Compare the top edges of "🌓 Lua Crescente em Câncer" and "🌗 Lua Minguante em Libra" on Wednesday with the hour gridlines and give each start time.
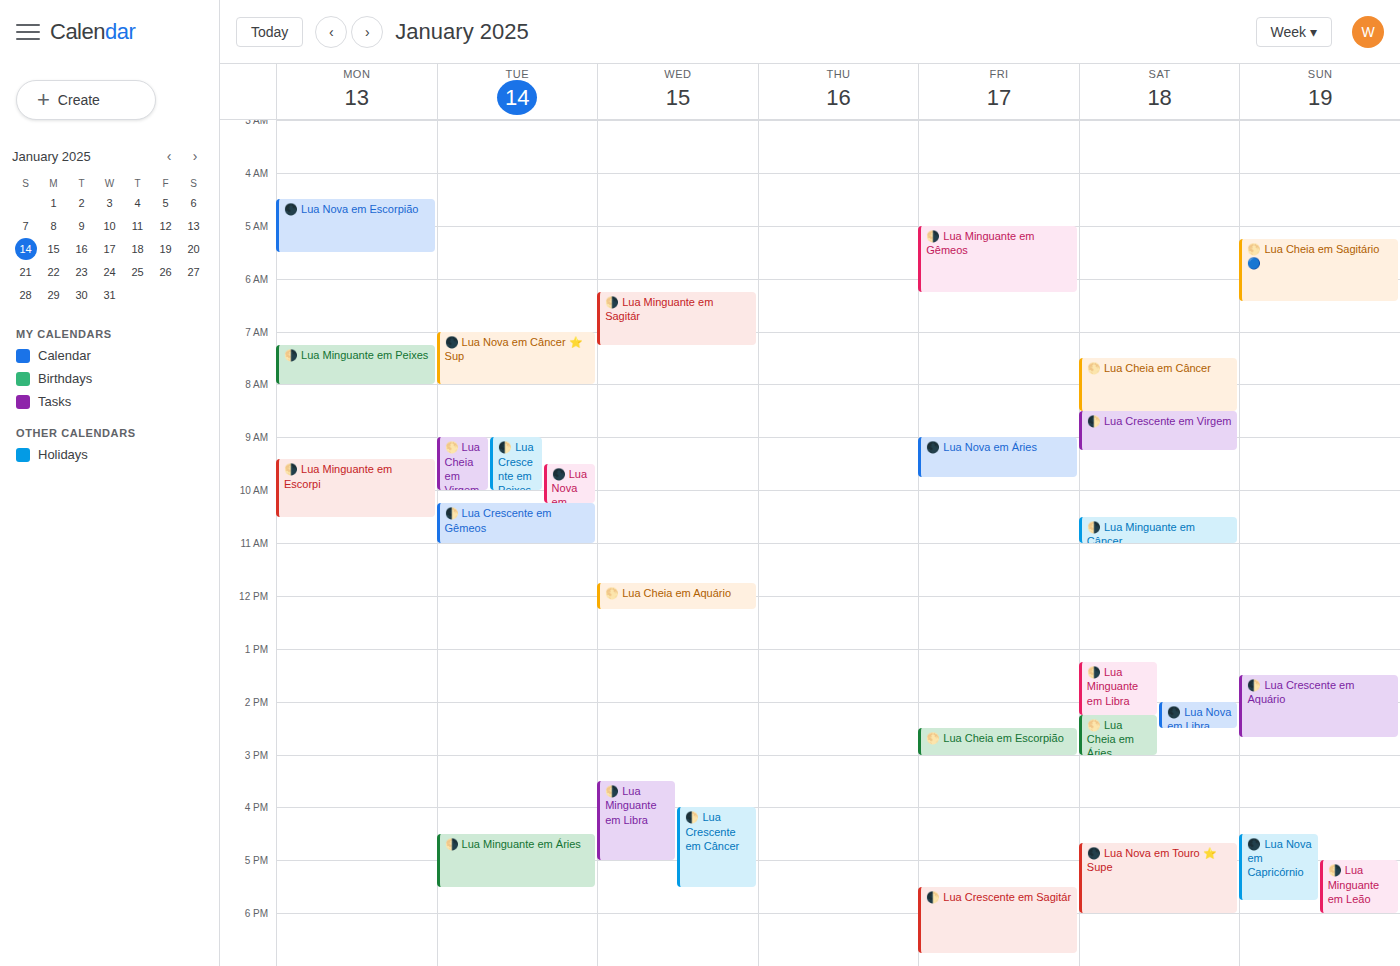
"🌓 Lua Crescente em Câncer": 4:00 PM, exactly on the 4 PM line. "🌗 Lua Minguante em Libra": 3:30 PM, halfway between the 3 PM and 4 PM lines.